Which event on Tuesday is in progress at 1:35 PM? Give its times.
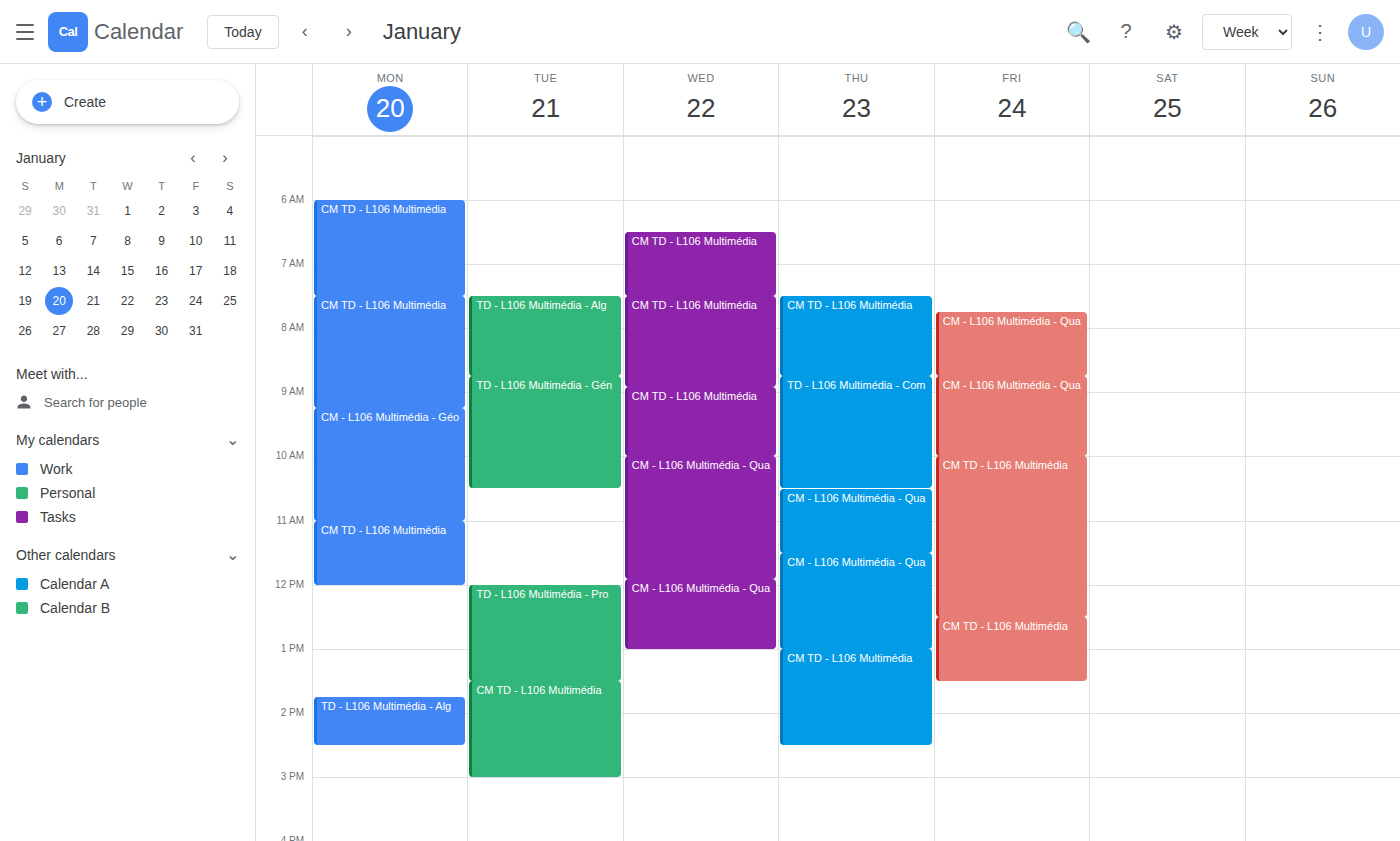
"CM TD - L106 Multimédia", 1:30 PM to 3:00 PM